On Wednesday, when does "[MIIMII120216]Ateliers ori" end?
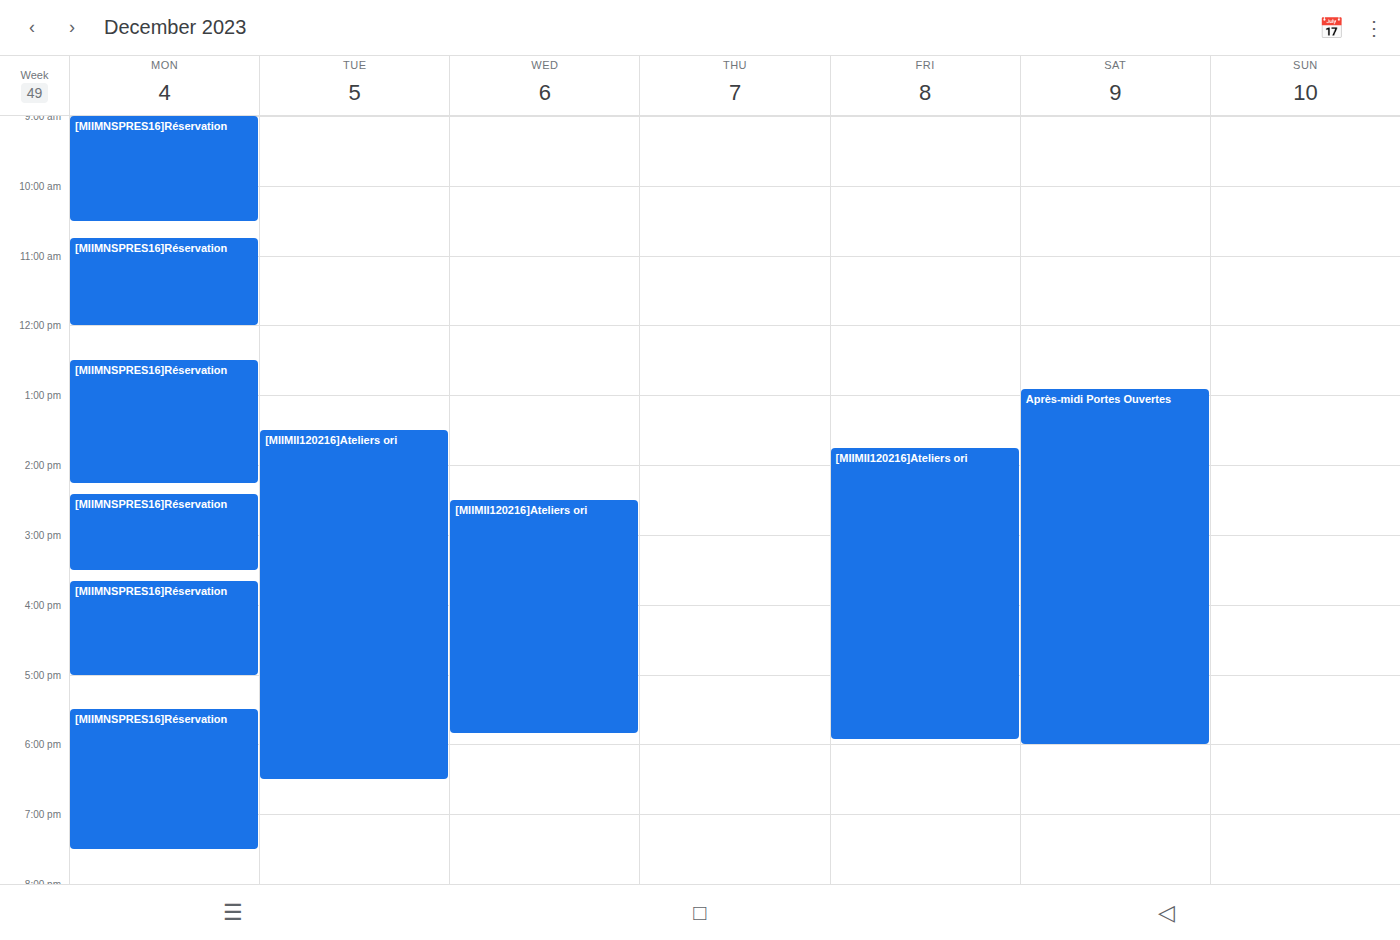
5:50 PM